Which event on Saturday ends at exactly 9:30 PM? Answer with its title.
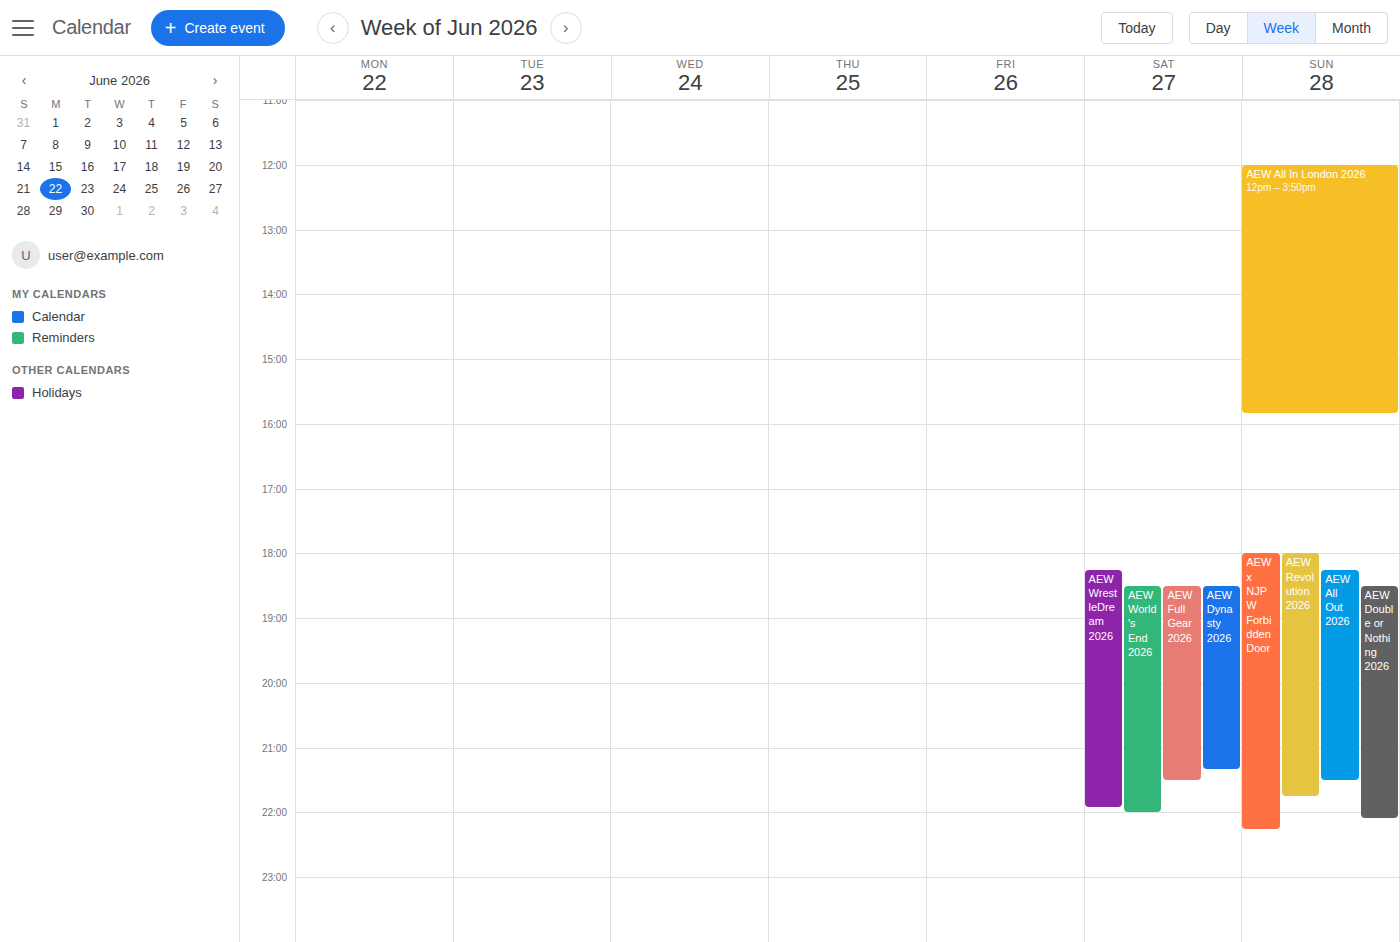
"AEW Full Gear 2026"